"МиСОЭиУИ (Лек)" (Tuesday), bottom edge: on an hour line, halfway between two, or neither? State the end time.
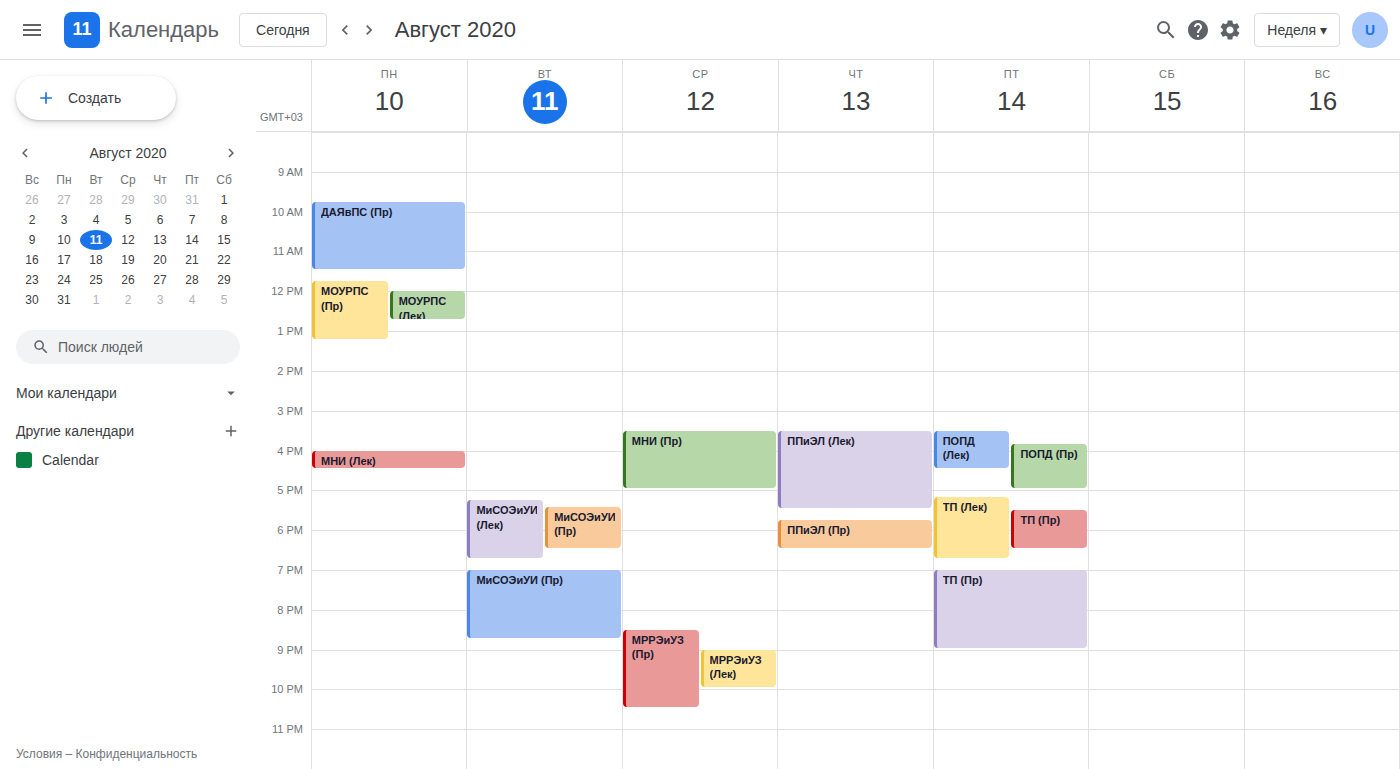
6:45 PM -- neither: three quarters of the way from the 6 PM line to the 7 PM line.